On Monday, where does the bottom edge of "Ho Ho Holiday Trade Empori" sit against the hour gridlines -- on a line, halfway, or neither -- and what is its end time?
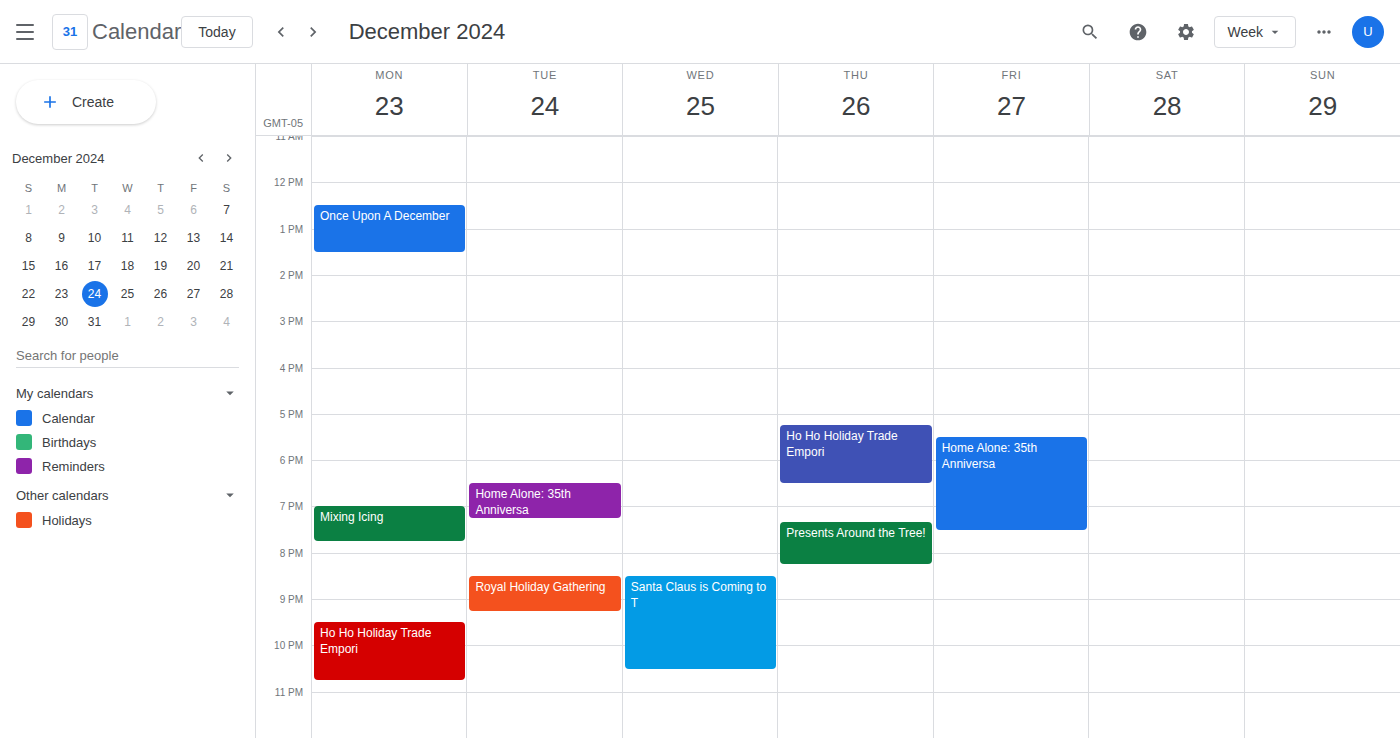
10:45 PM -- neither: three quarters of the way from the 10 PM line to the 11 PM line.